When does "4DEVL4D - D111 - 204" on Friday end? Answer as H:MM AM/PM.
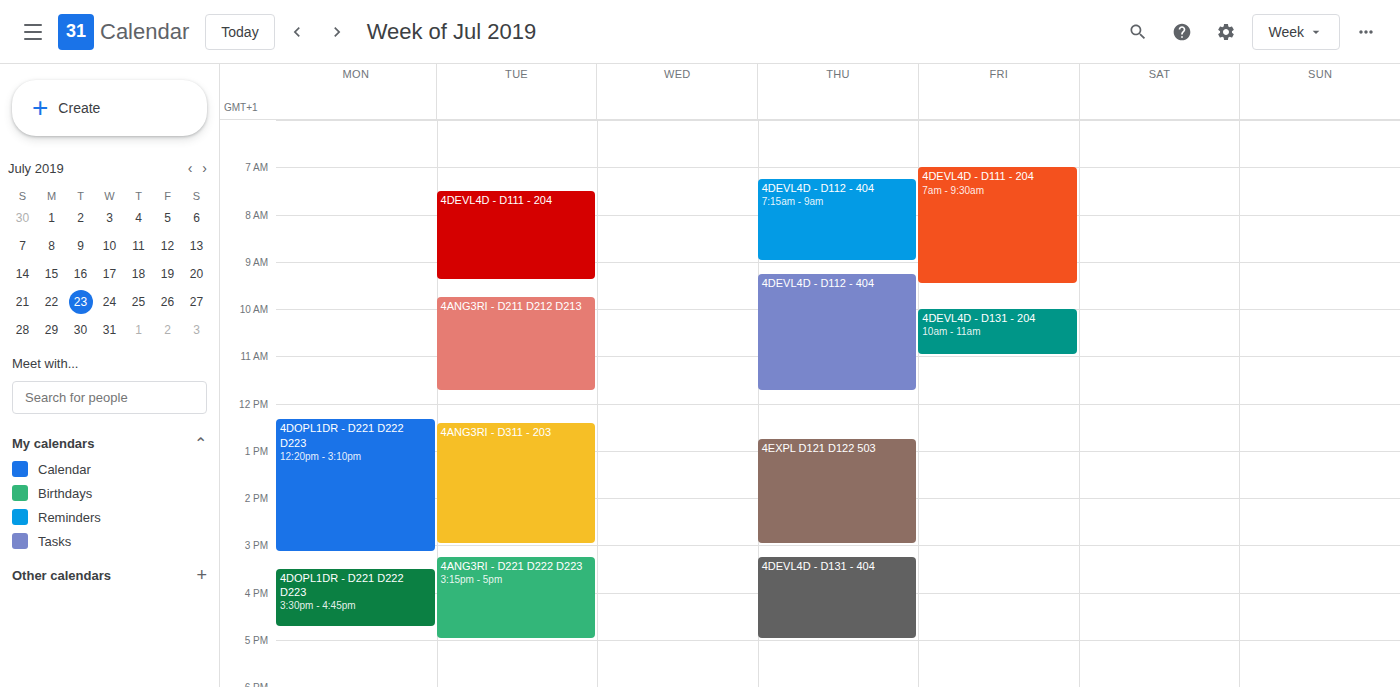
9:30 AM